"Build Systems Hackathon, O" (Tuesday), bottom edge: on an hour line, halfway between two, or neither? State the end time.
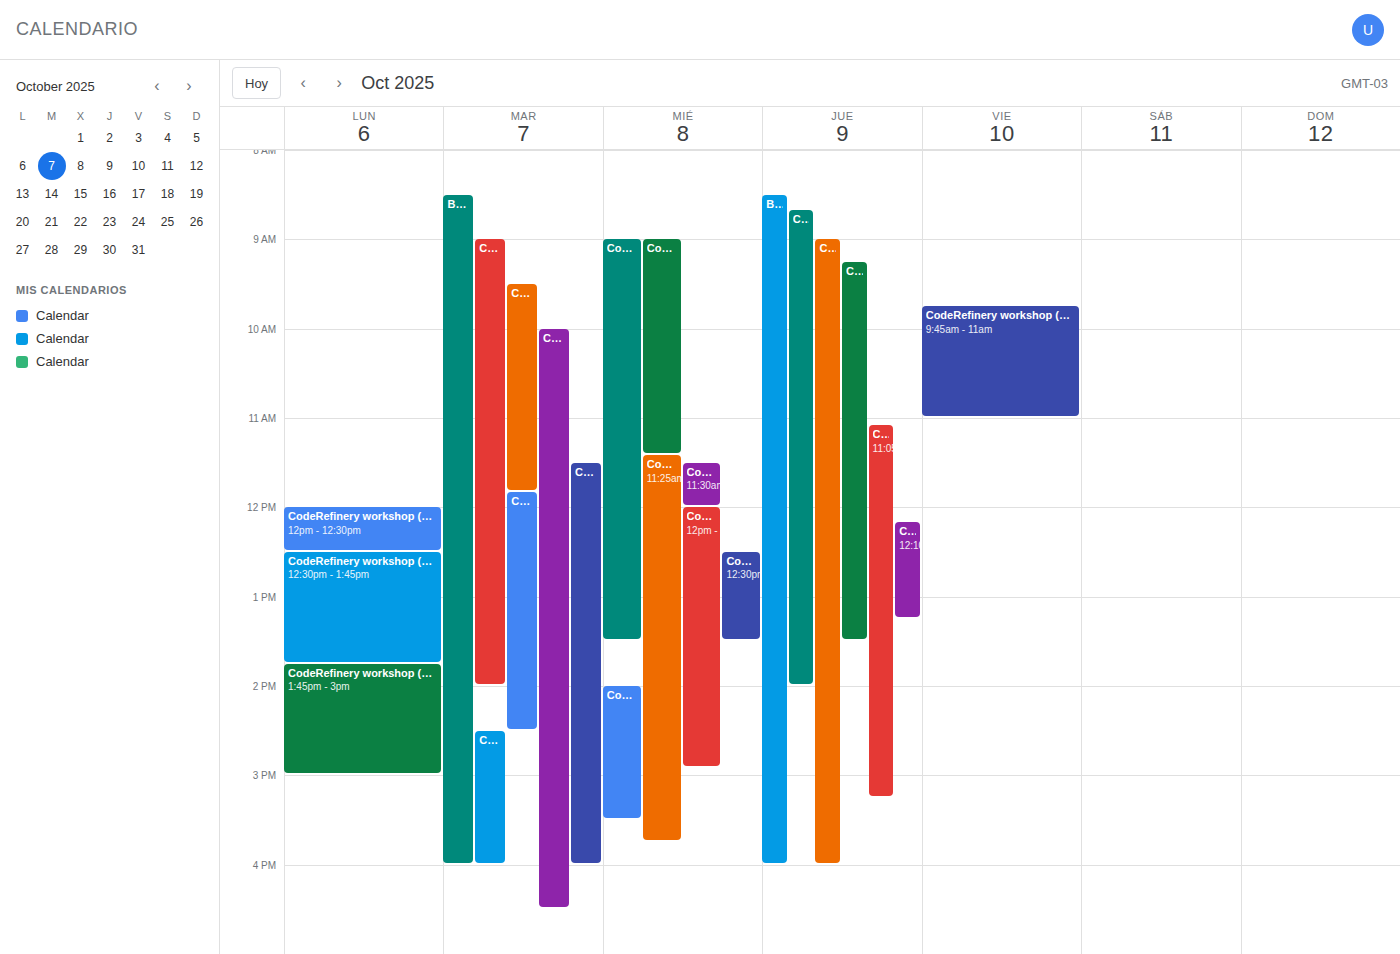
16:00 -- exactly on the 16:00 line.